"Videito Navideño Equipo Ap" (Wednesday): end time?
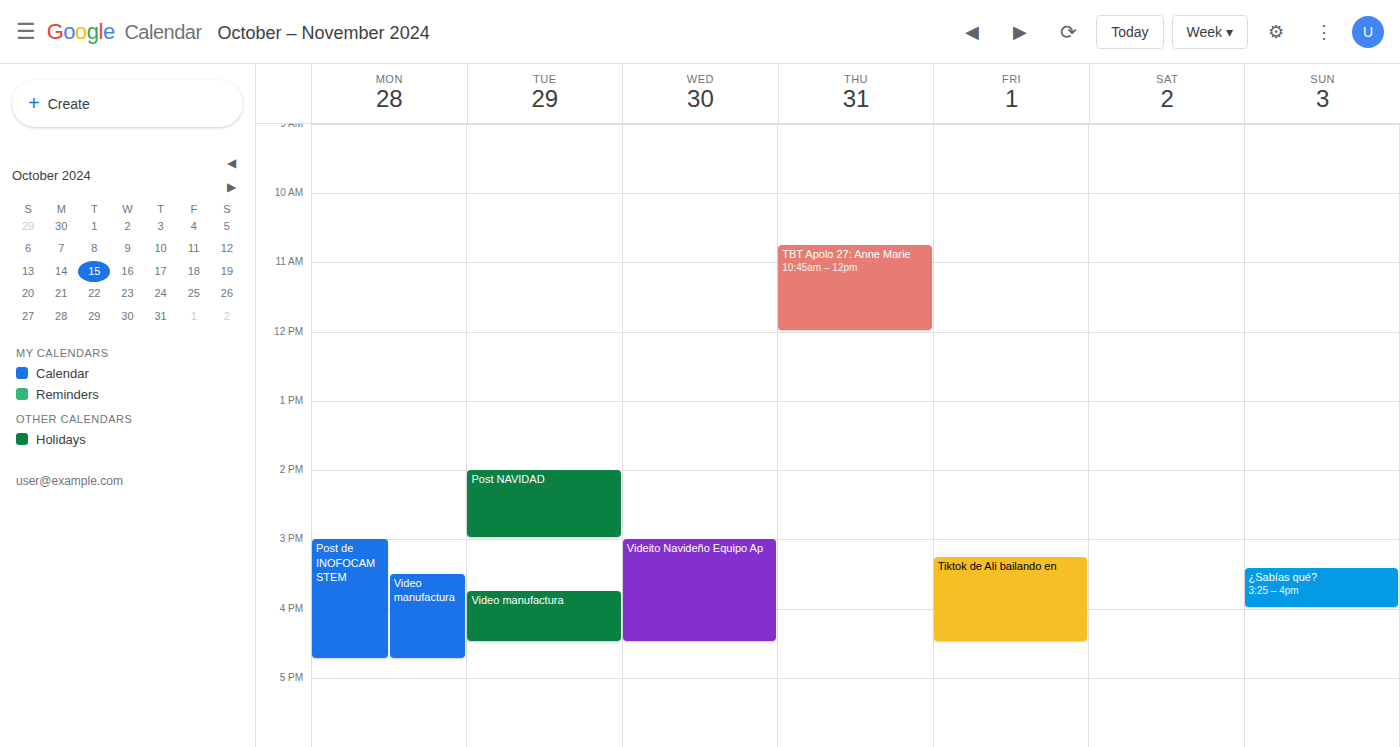
16:30